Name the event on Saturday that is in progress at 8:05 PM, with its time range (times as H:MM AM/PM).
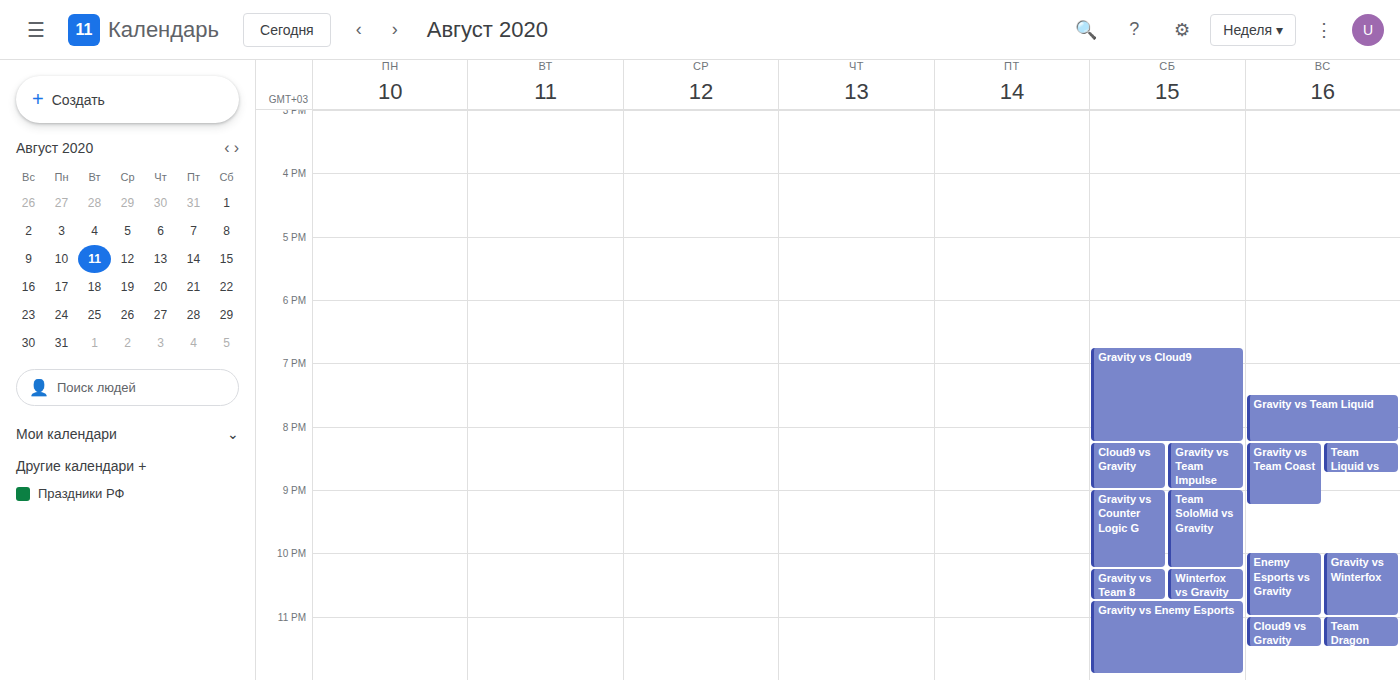
"Gravity vs Cloud9", 6:45 PM to 8:15 PM